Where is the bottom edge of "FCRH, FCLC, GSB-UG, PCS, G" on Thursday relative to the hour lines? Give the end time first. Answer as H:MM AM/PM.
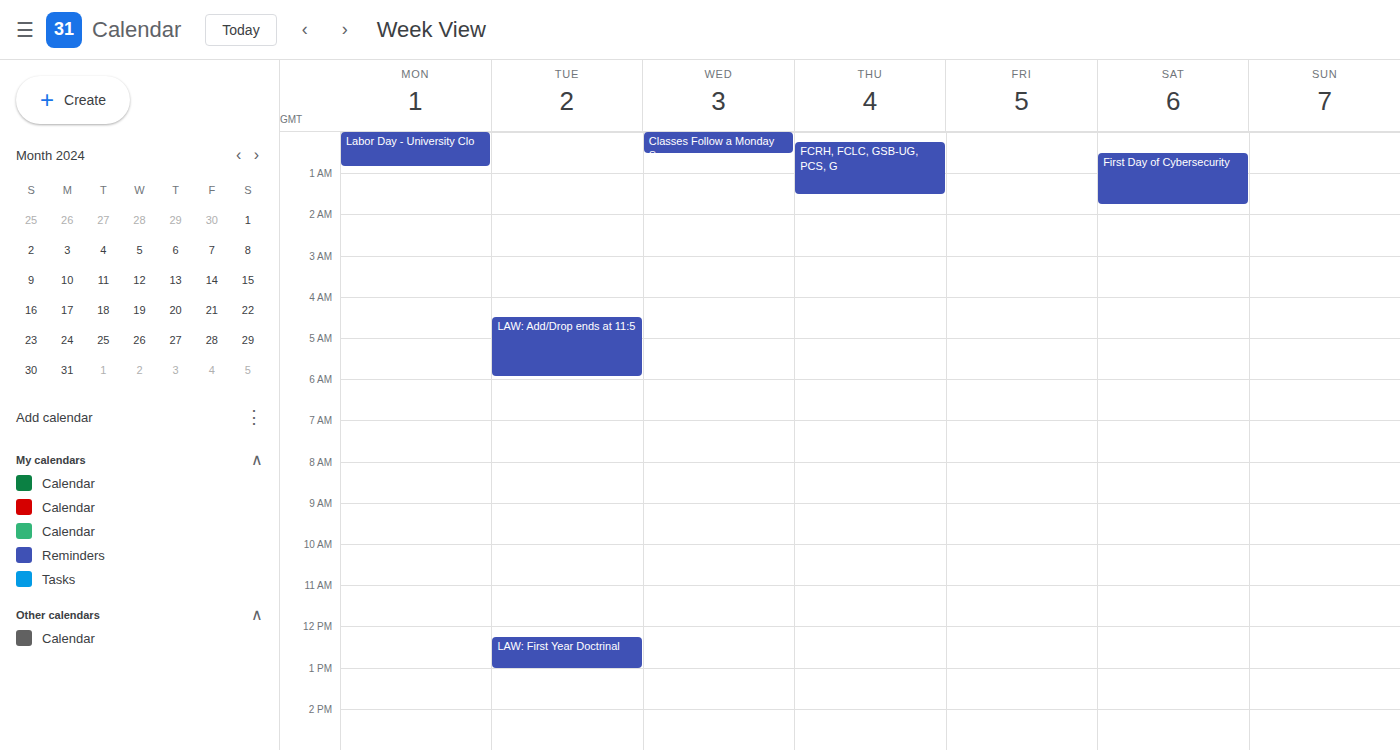
1:30 AM -- halfway between the 1 AM and 2 AM lines.